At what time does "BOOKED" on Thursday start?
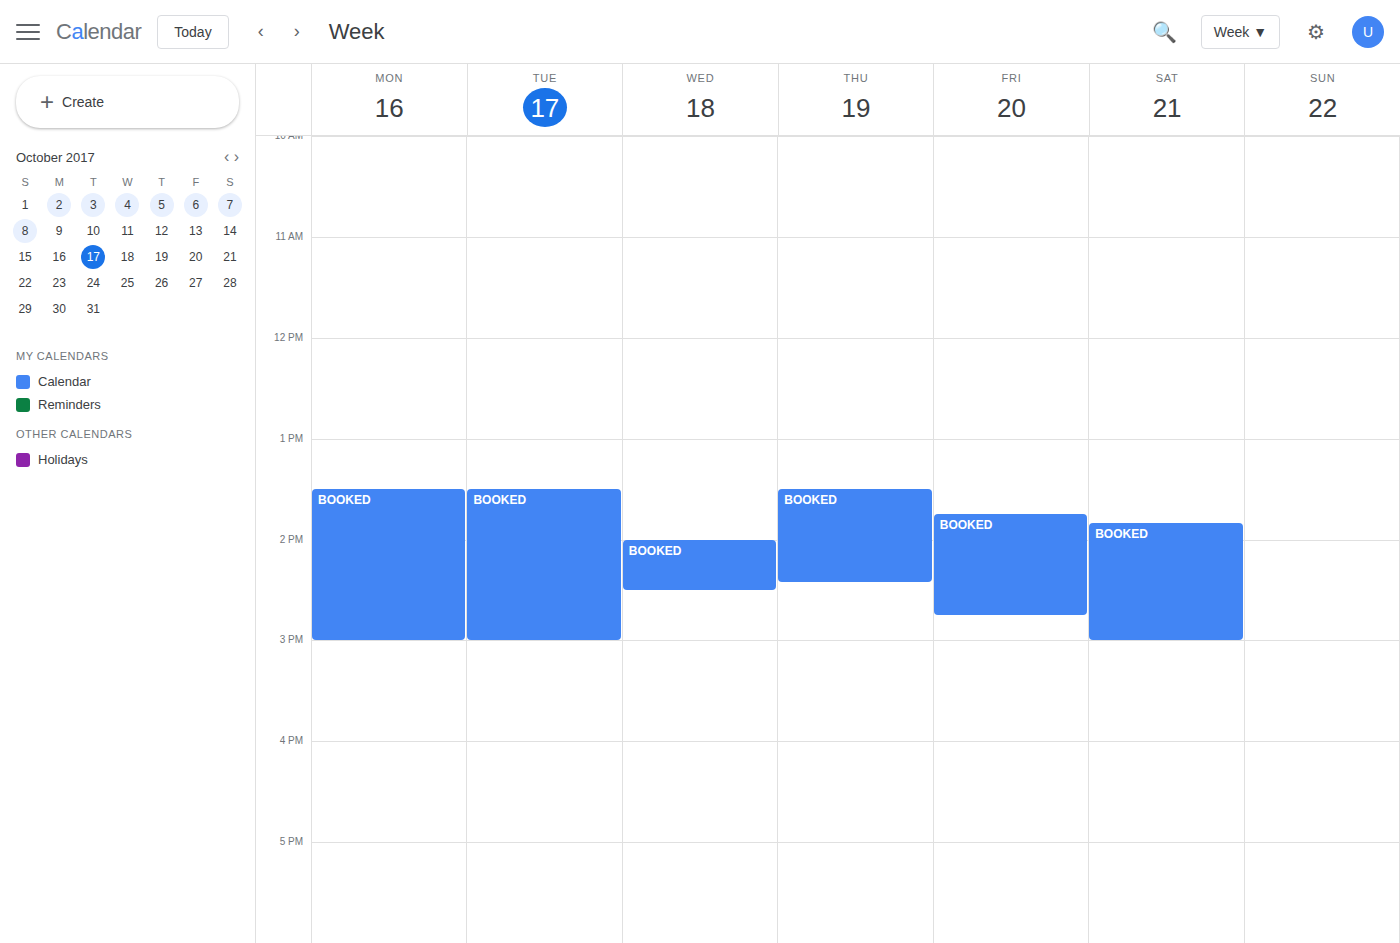
1:30 PM